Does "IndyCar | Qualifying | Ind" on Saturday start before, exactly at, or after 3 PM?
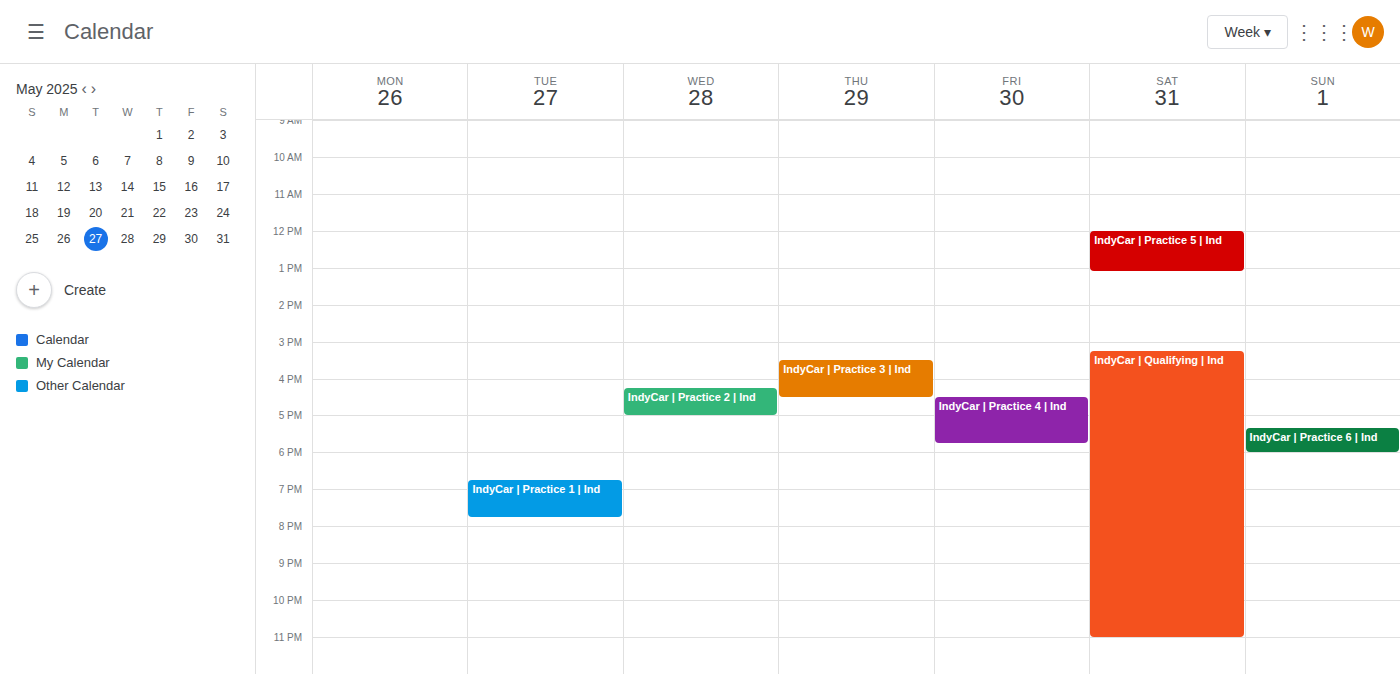
3:15 PM -- after 3 PM, 15 minutes below the 3 PM line.